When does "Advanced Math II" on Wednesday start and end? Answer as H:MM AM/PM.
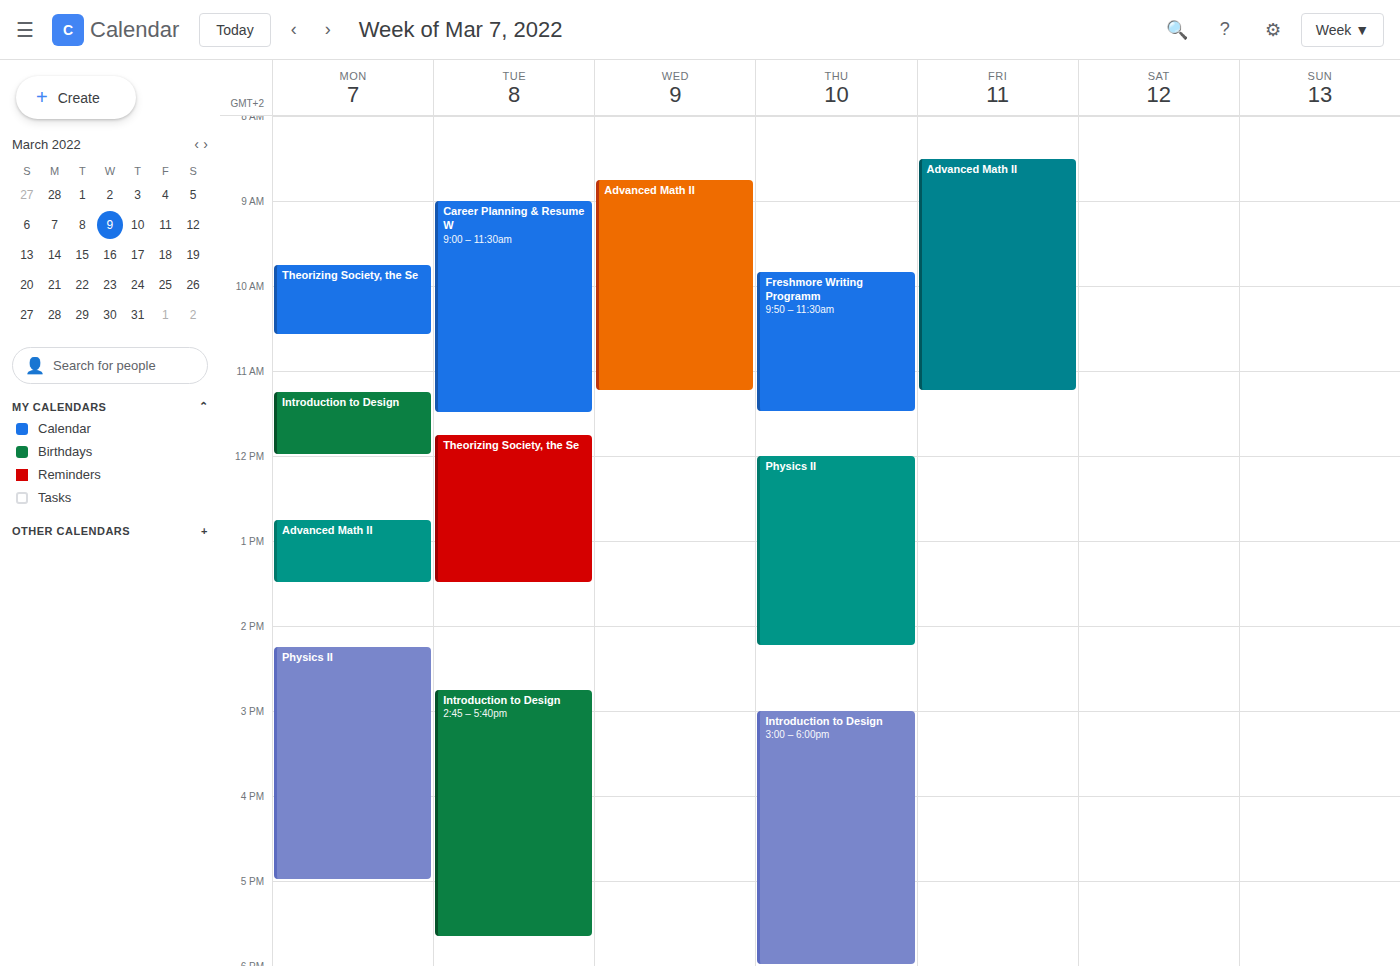
8:45 AM to 11:15 AM